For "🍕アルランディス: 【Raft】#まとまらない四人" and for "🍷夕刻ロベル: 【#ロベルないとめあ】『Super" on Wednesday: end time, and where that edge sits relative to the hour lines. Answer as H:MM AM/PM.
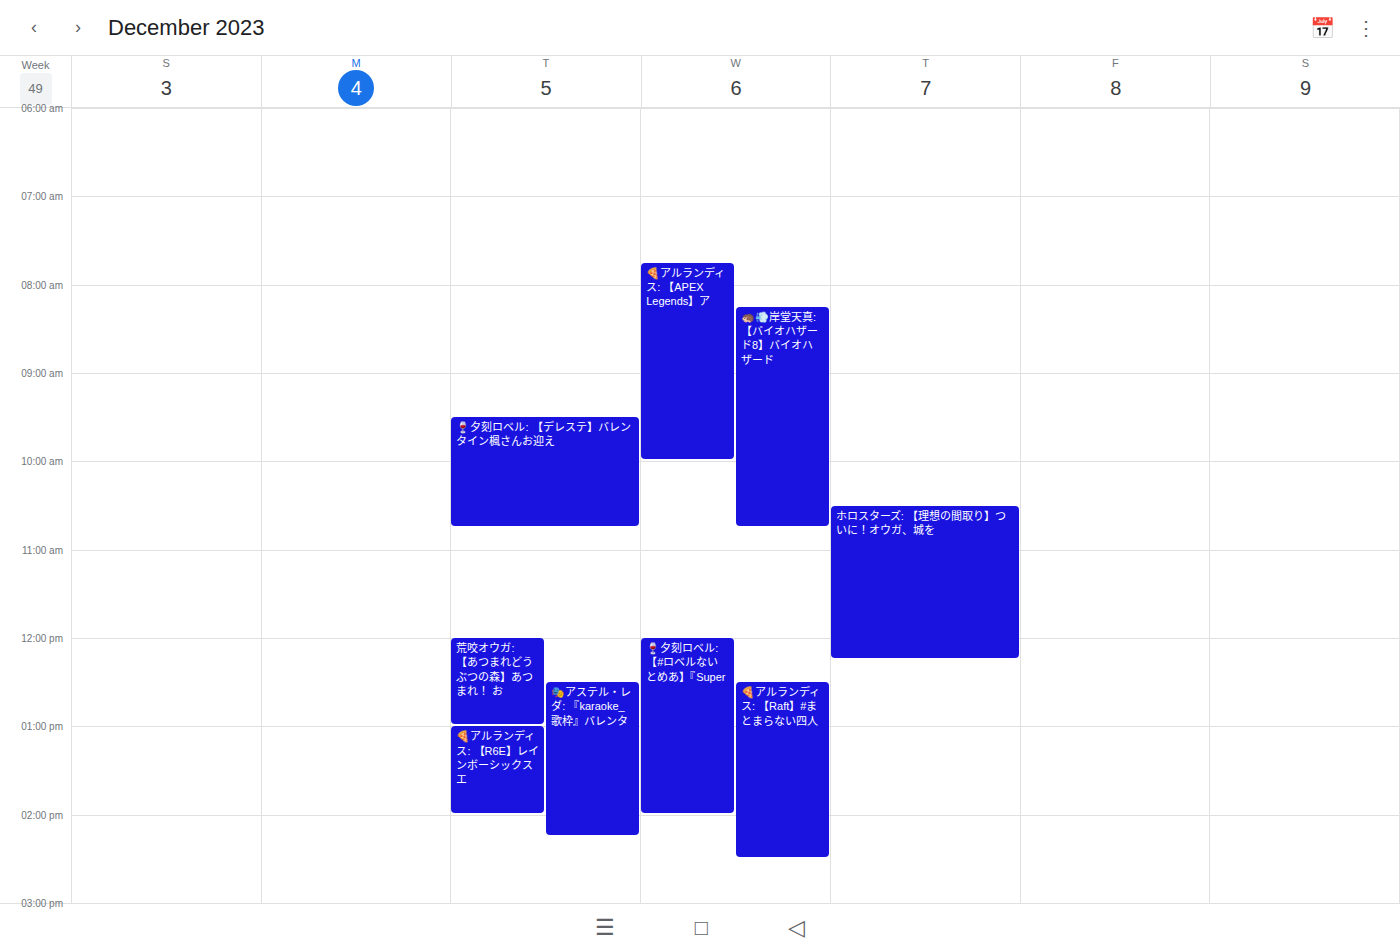
"🍕アルランディス: 【Raft】#まとまらない四人": 2:30 PM, halfway between the 2 PM and 3 PM lines. "🍷夕刻ロベル: 【#ロベルないとめあ】『Super": 2:00 PM, exactly on the 2 PM line.